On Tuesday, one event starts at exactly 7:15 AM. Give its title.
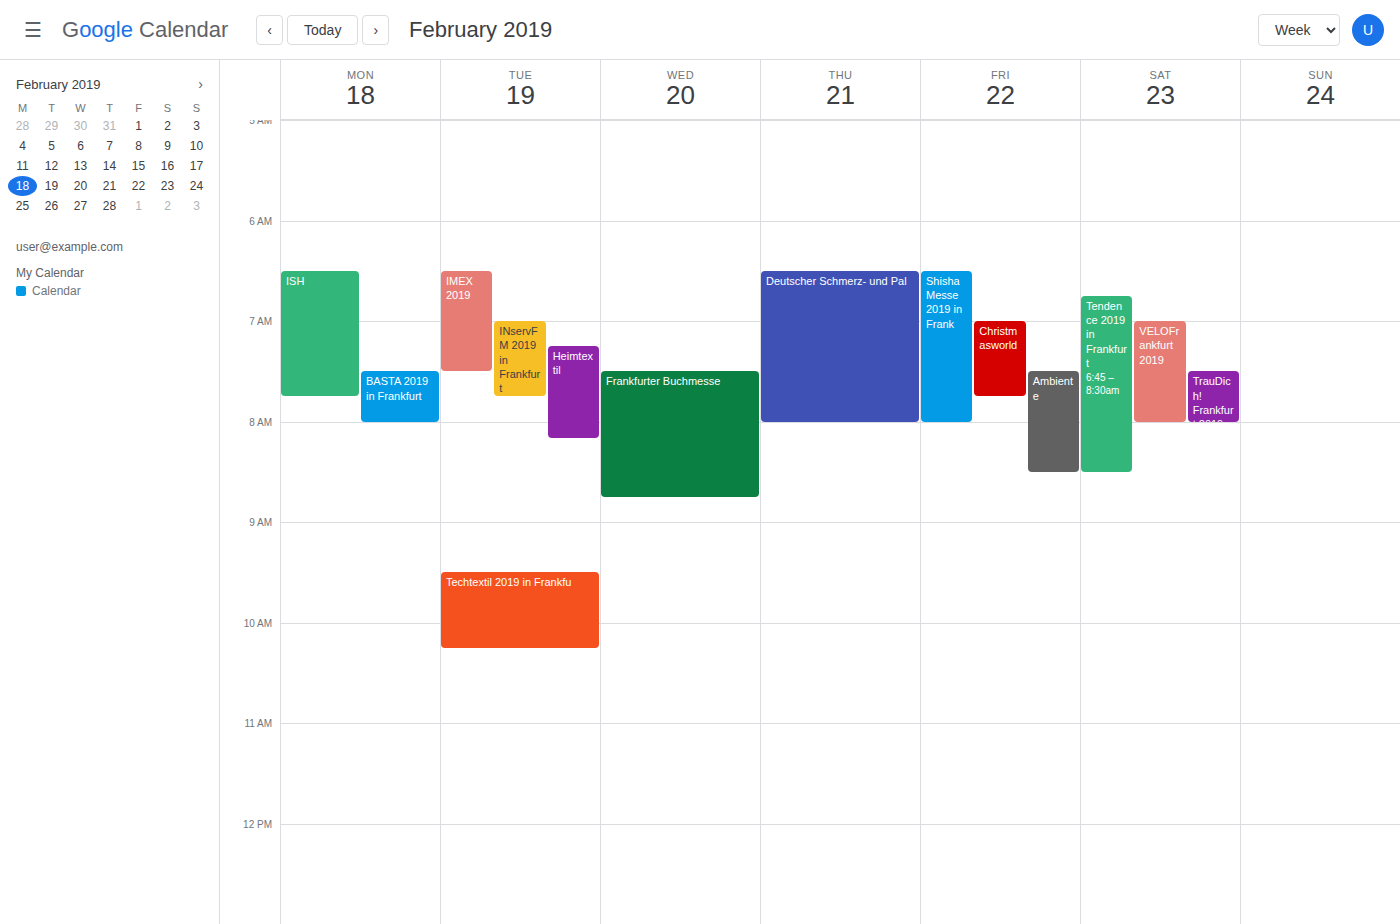
"Heimtextil"